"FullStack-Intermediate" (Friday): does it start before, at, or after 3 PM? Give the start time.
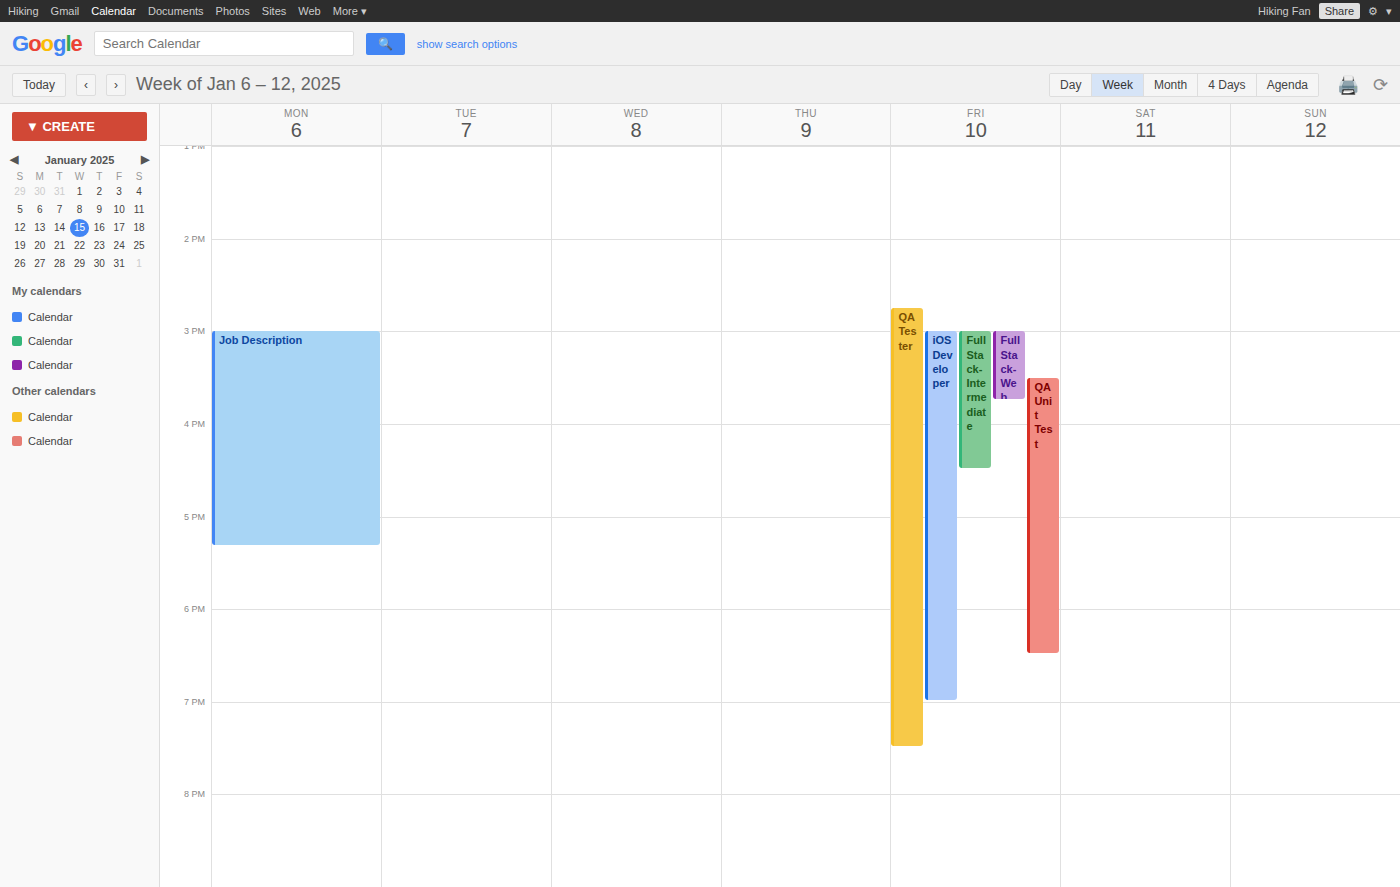
3:00 PM -- exactly at 3 PM, on the 3 PM line.